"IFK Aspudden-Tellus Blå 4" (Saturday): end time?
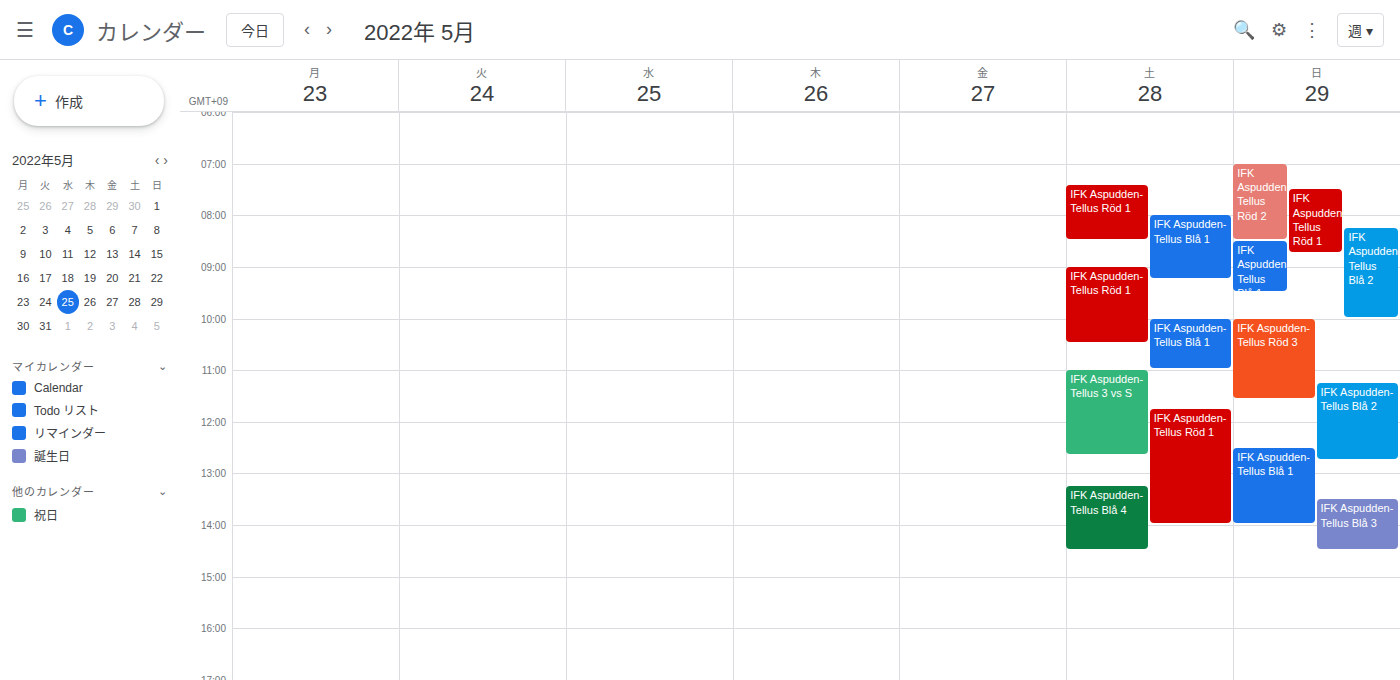
2:30 PM